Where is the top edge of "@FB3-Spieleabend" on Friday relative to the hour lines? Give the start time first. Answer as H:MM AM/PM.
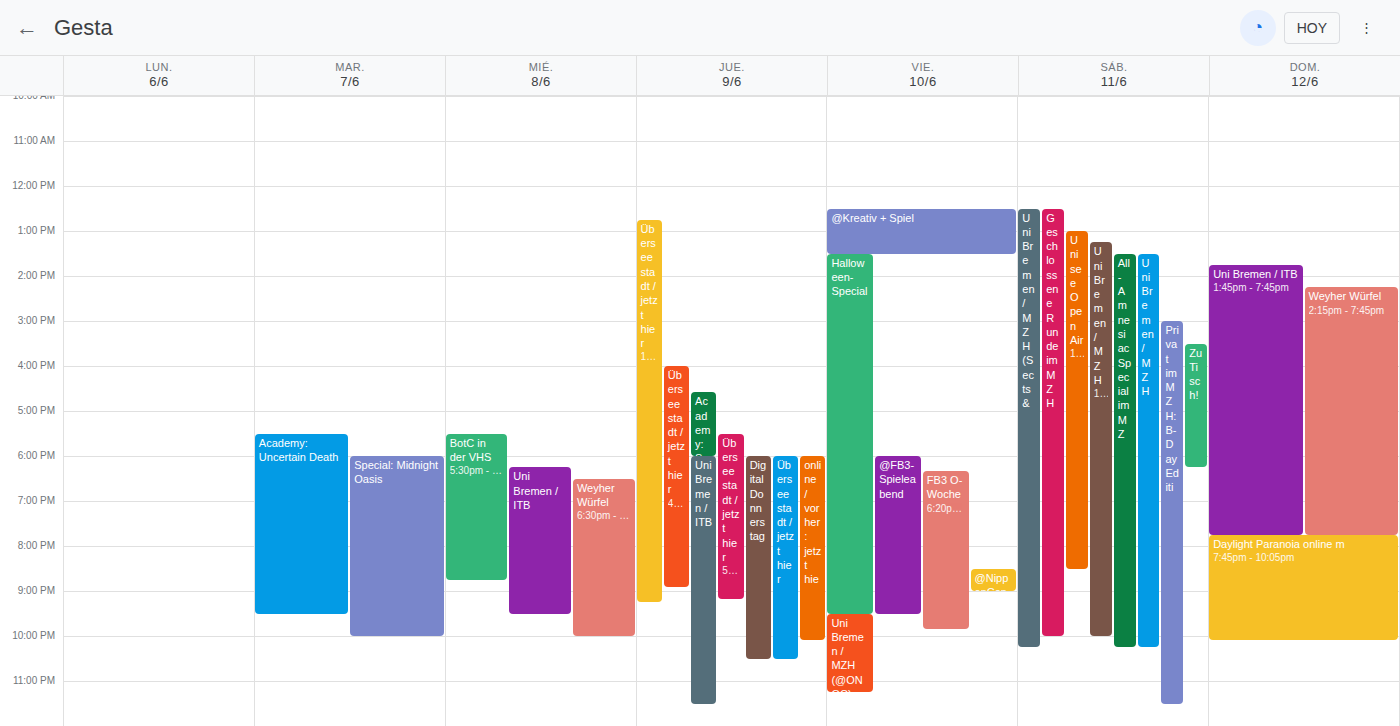
6:00 PM -- exactly on the 6 PM line.